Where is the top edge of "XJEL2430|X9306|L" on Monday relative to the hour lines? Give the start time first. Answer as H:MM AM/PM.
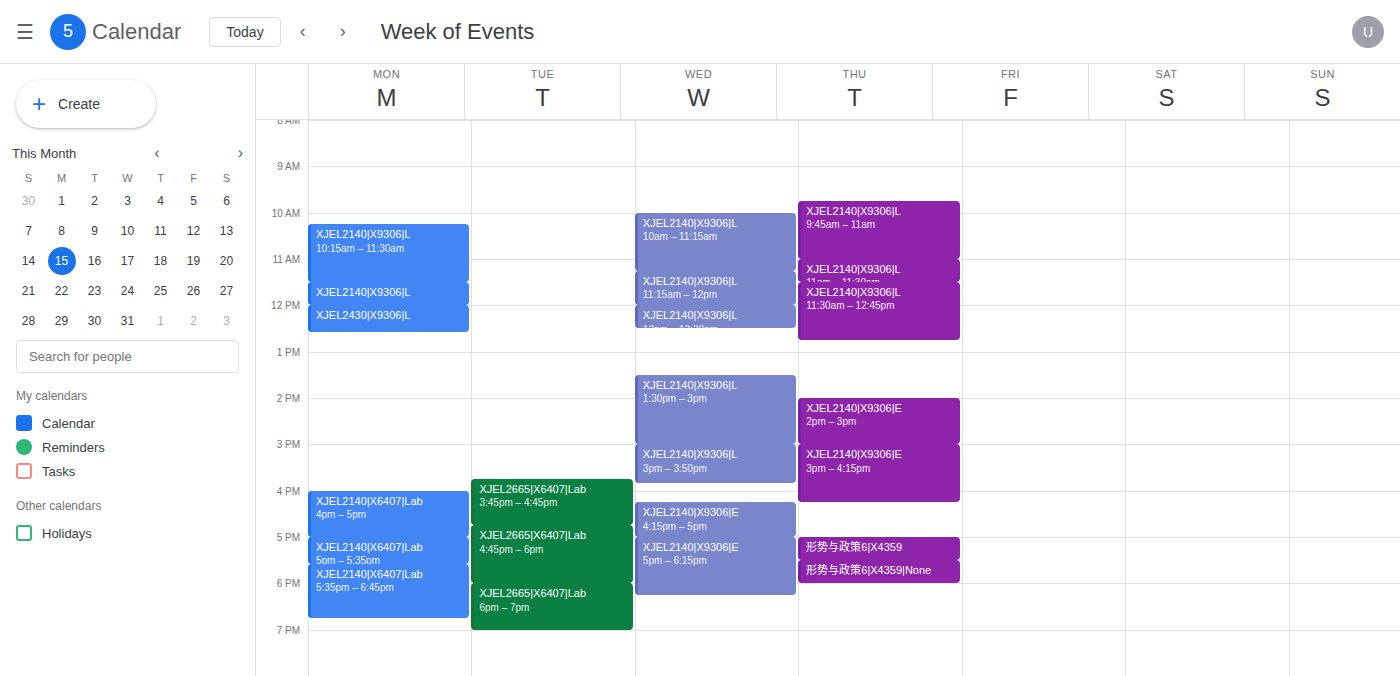
12:00 PM -- exactly on the 12 PM line.